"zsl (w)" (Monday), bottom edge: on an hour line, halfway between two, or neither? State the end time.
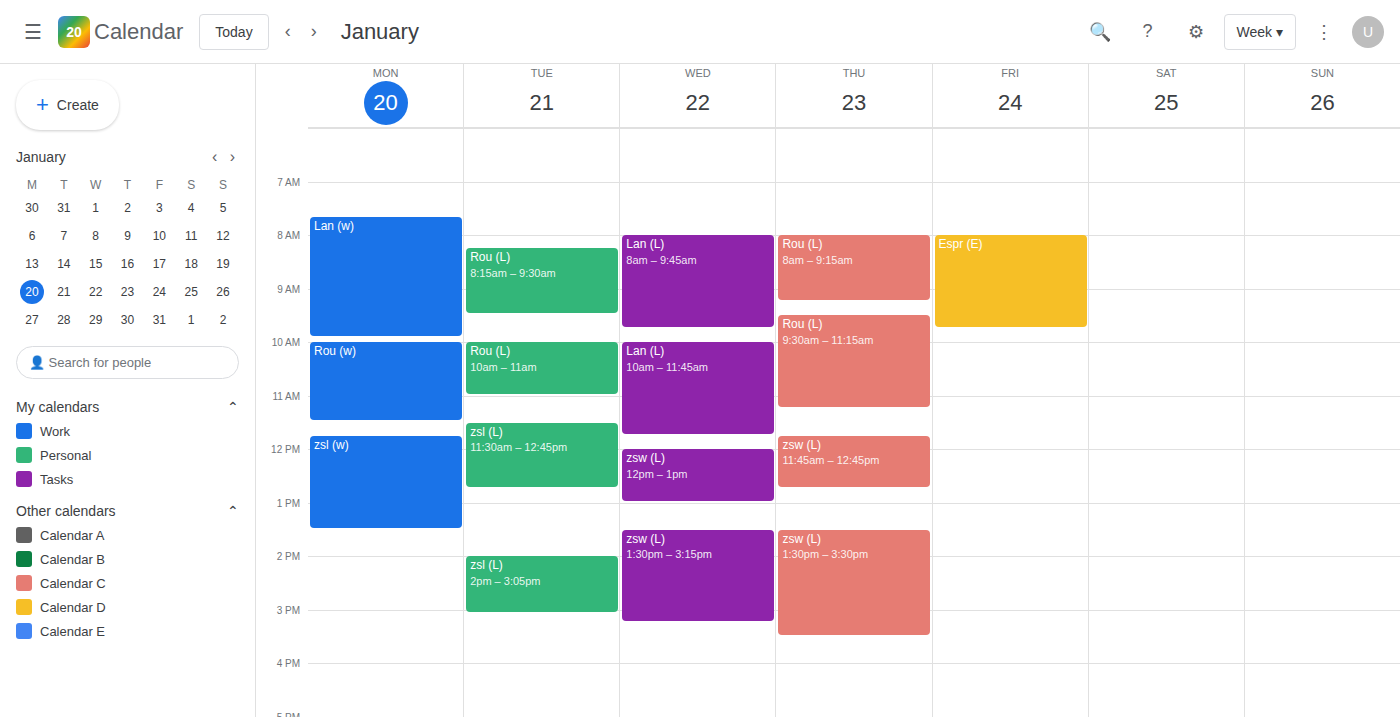
1:30 PM -- halfway between the 1 PM and 2 PM lines.